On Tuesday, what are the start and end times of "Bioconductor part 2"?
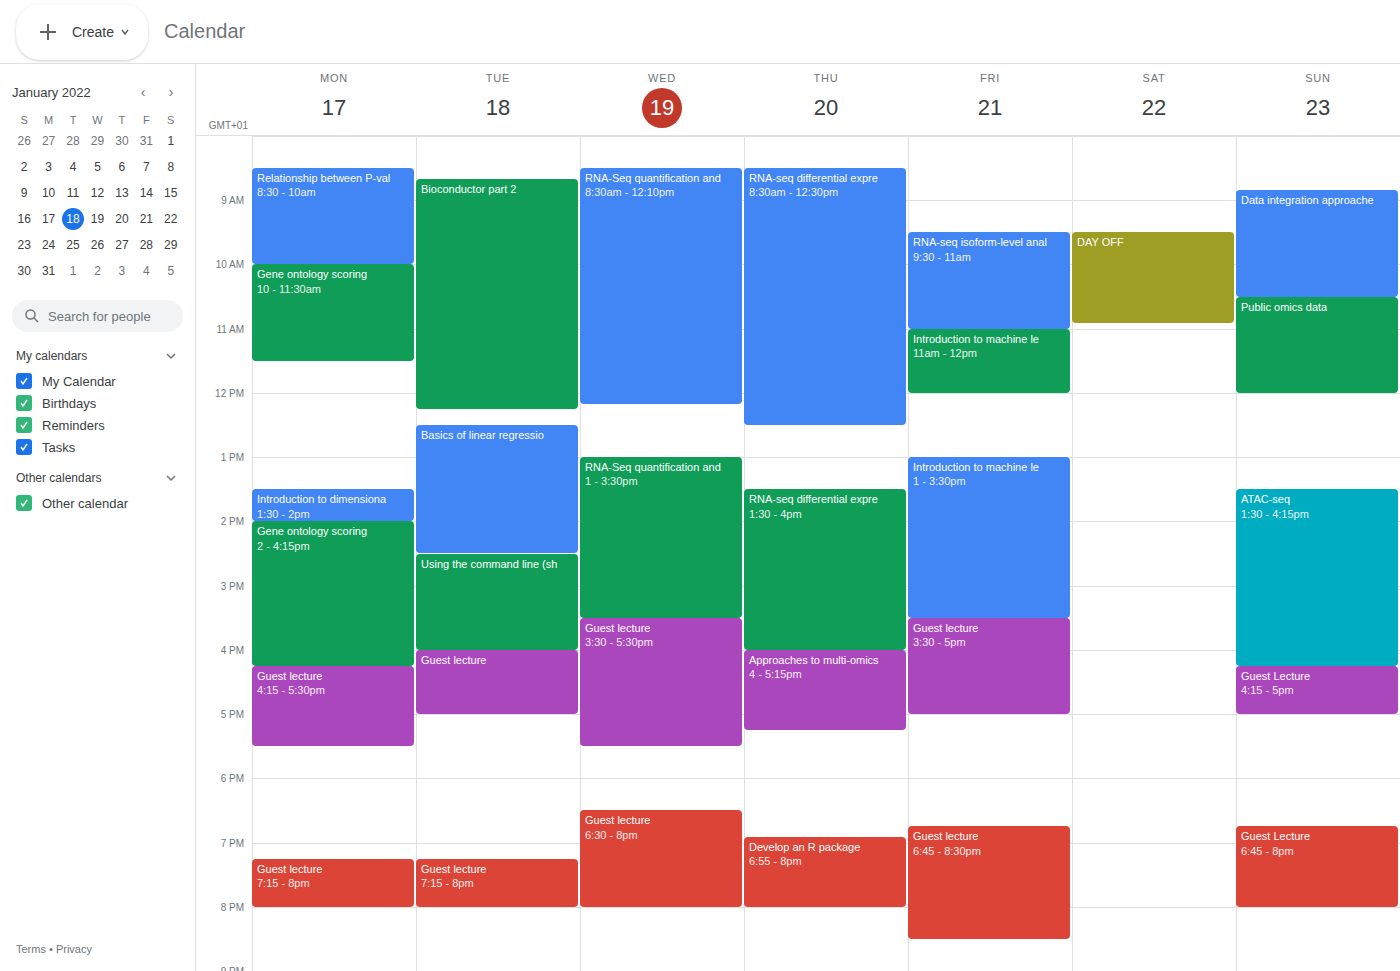
8:40 AM to 12:15 PM